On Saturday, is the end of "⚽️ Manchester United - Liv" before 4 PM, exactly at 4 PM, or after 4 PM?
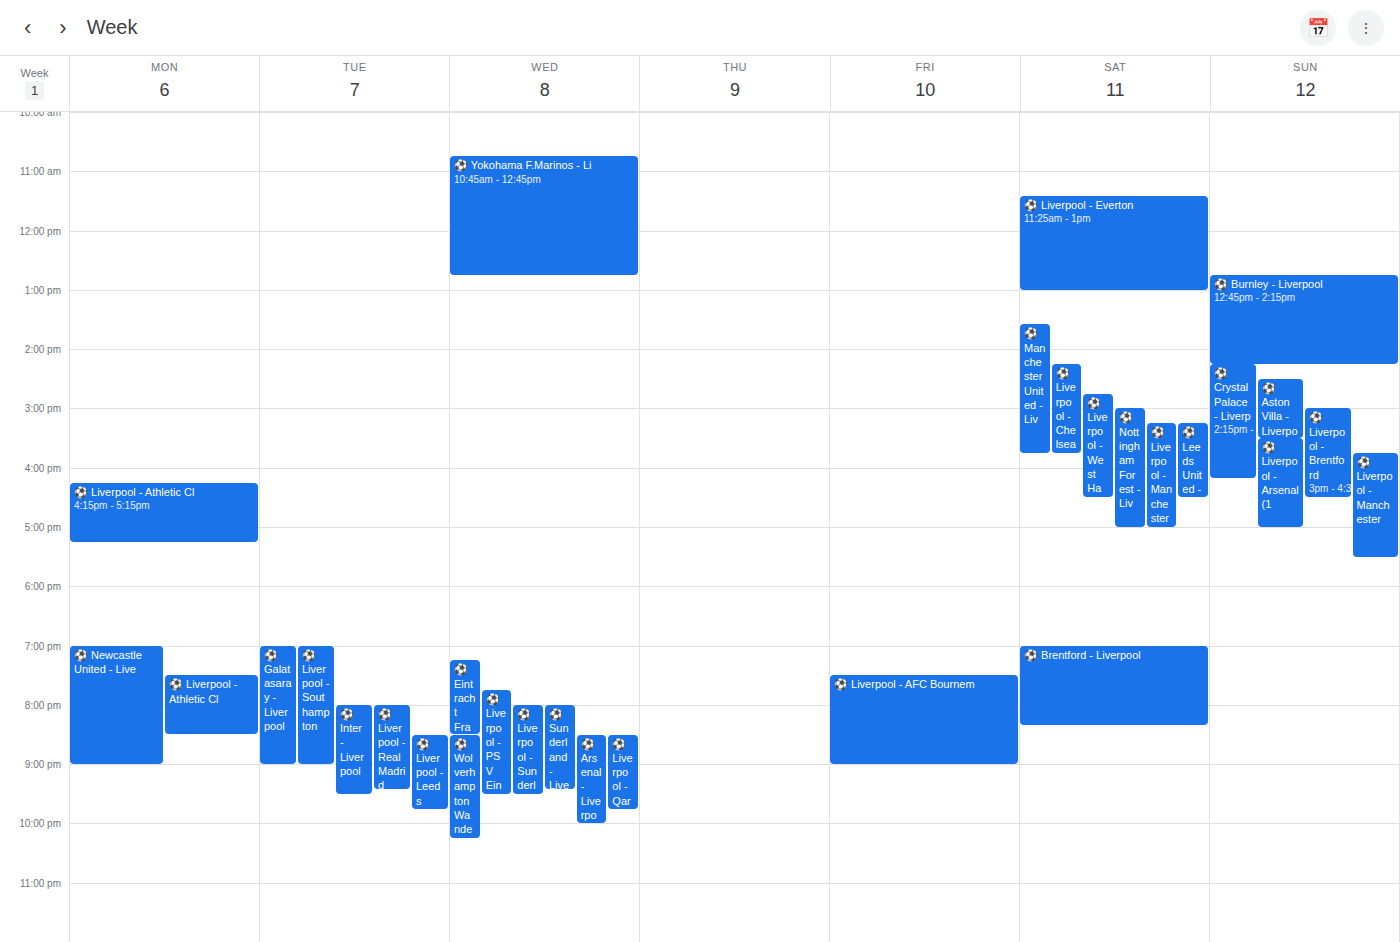
3:45 PM -- before 4 PM, 15 minutes above the 4 PM line.